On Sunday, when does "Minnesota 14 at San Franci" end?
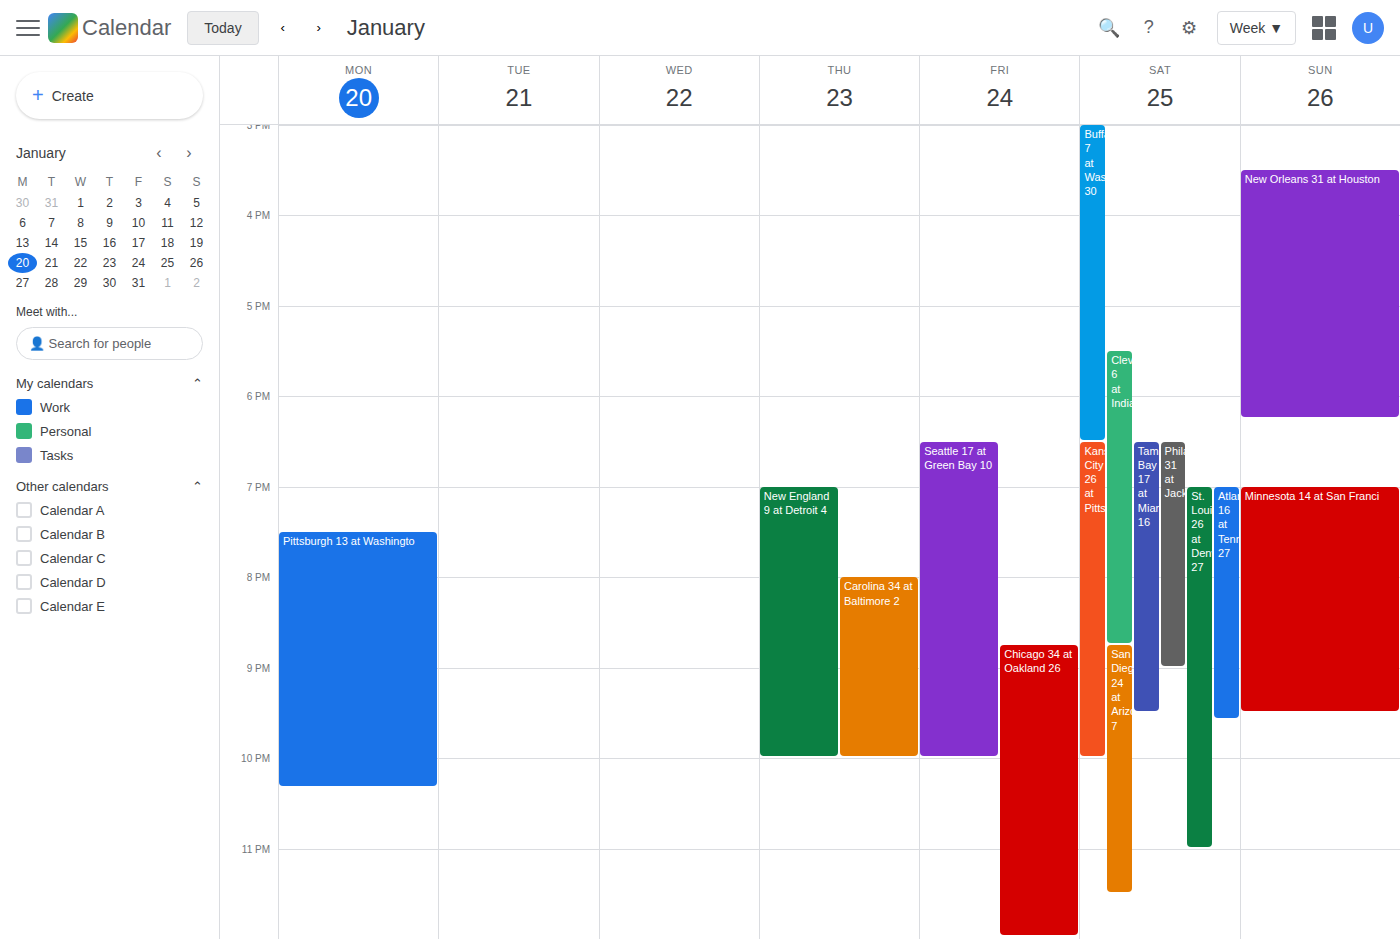
21:30